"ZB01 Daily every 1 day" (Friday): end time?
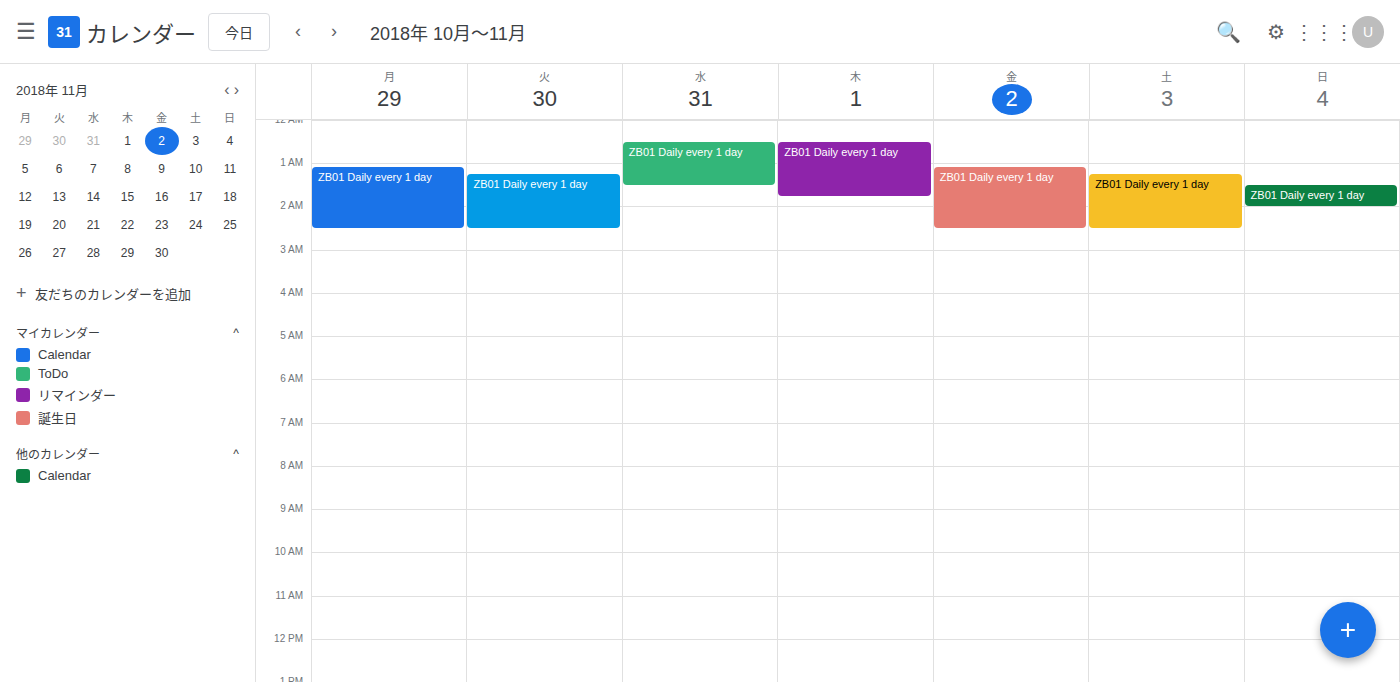
02:30